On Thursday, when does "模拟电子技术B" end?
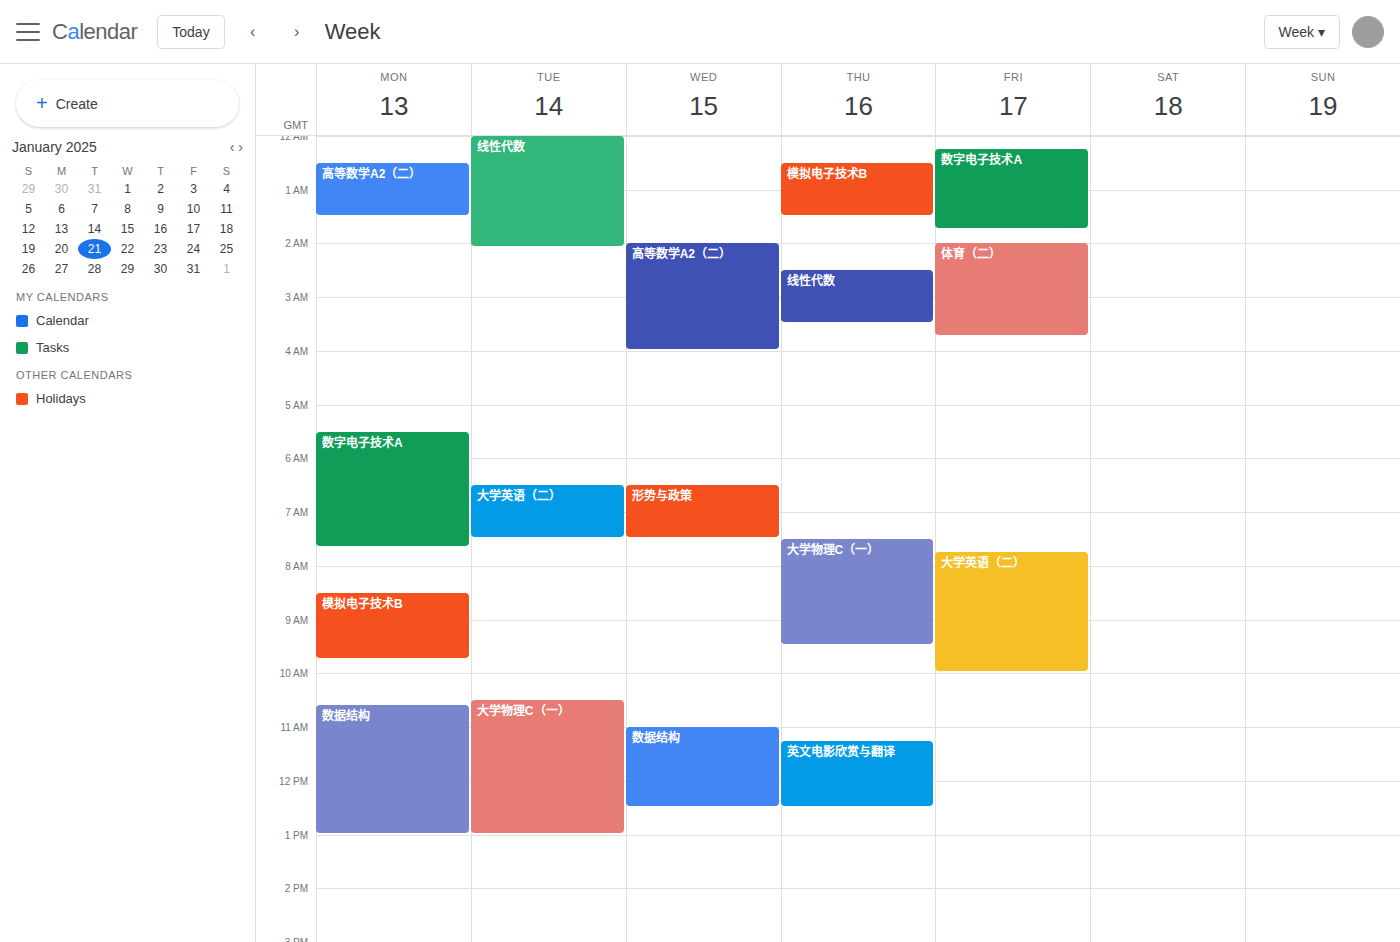
1:30 AM